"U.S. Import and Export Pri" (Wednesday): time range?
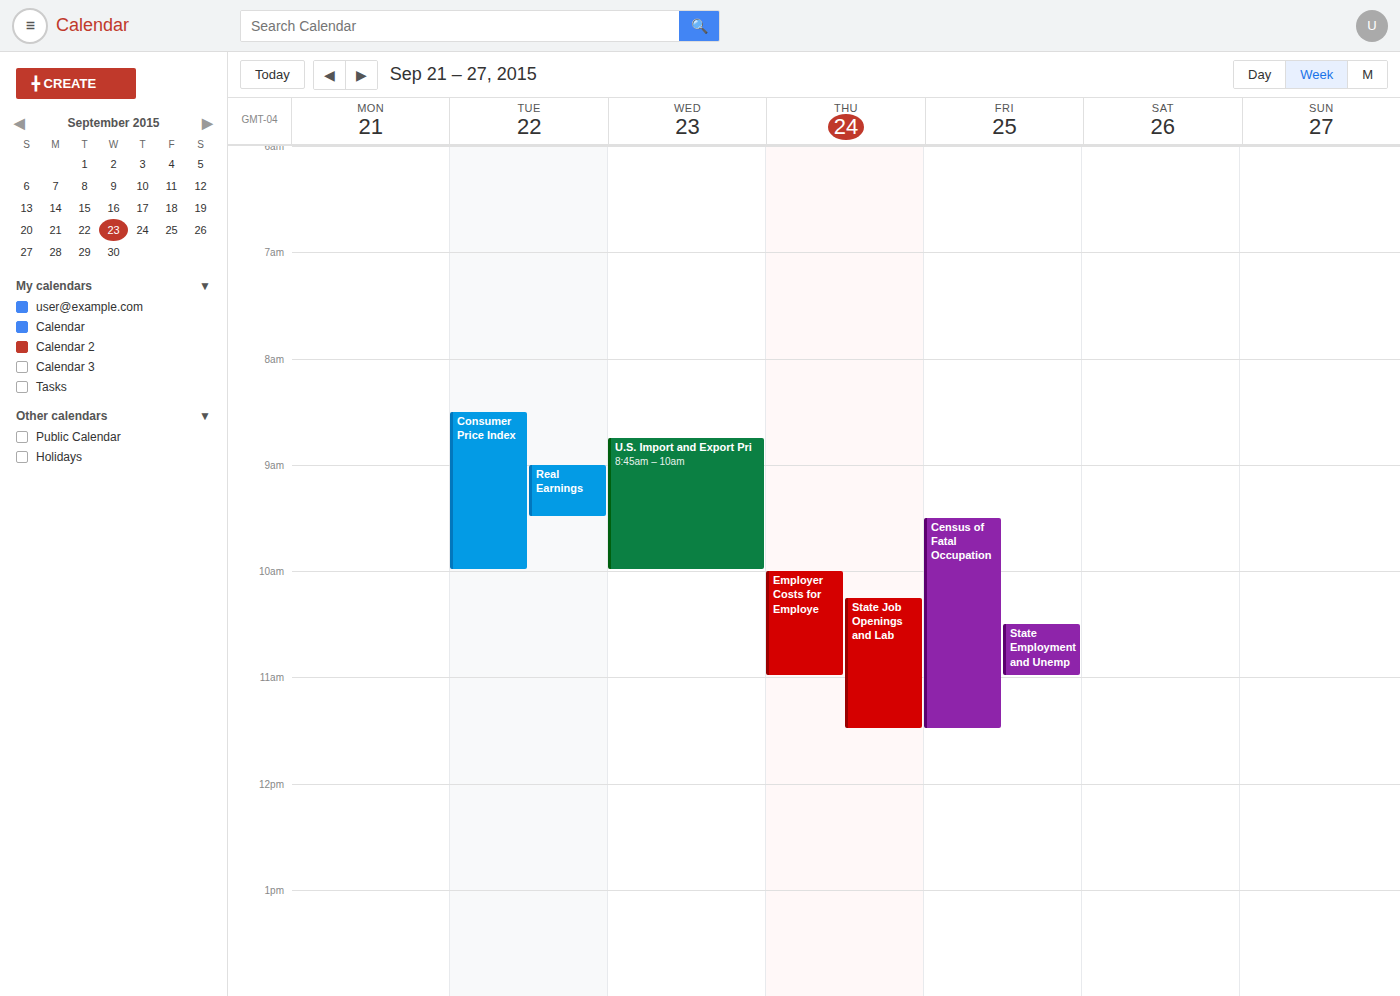
8:45 AM to 10:00 AM